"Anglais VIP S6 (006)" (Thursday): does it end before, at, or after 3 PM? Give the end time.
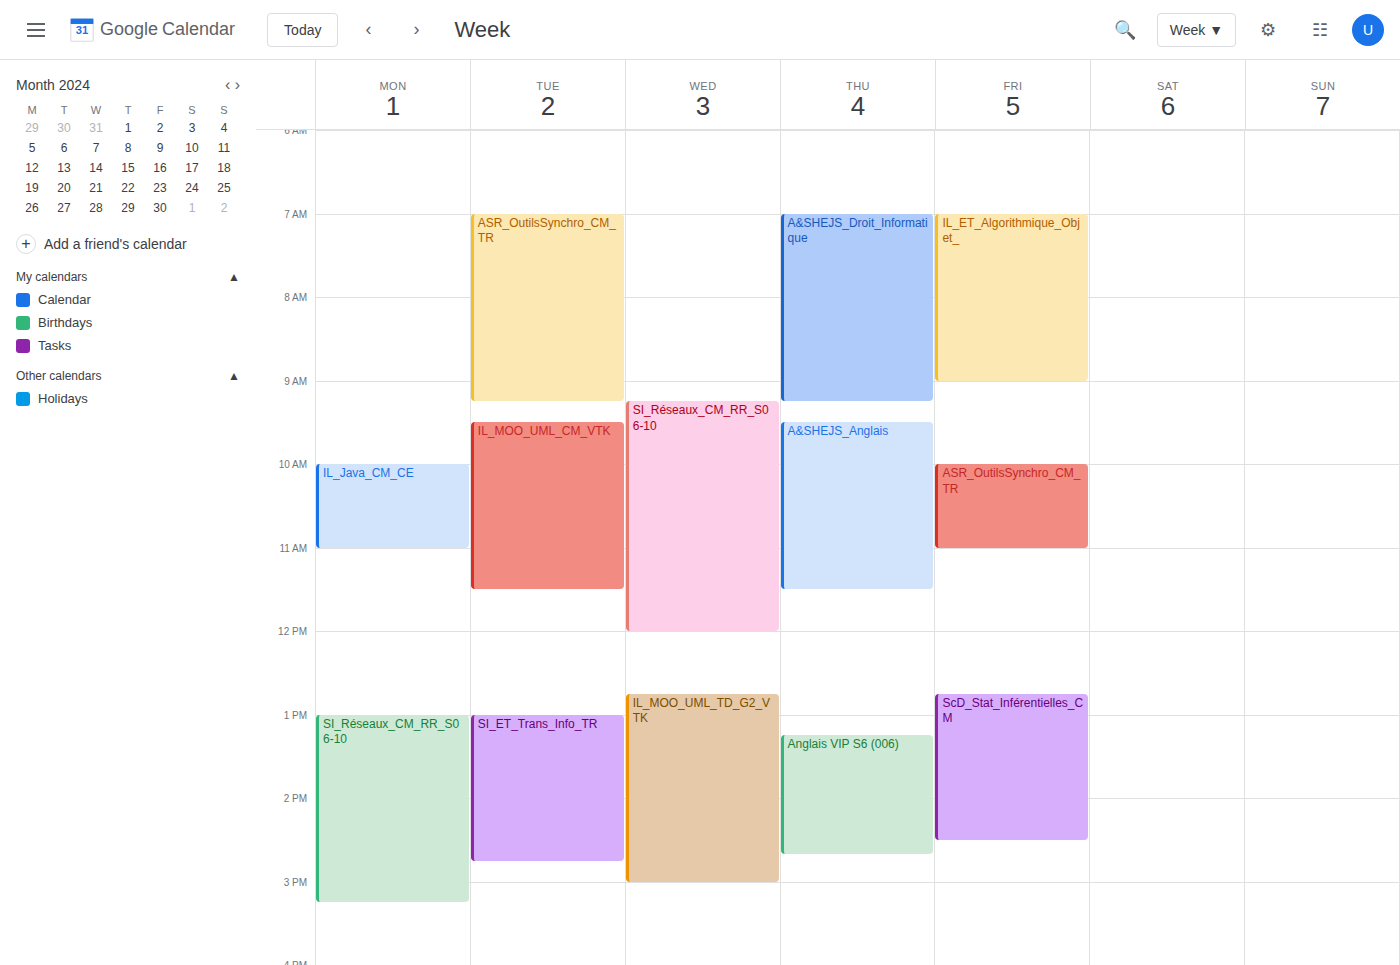
2:40 PM -- before 3 PM, 20 minutes above the 3 PM line.